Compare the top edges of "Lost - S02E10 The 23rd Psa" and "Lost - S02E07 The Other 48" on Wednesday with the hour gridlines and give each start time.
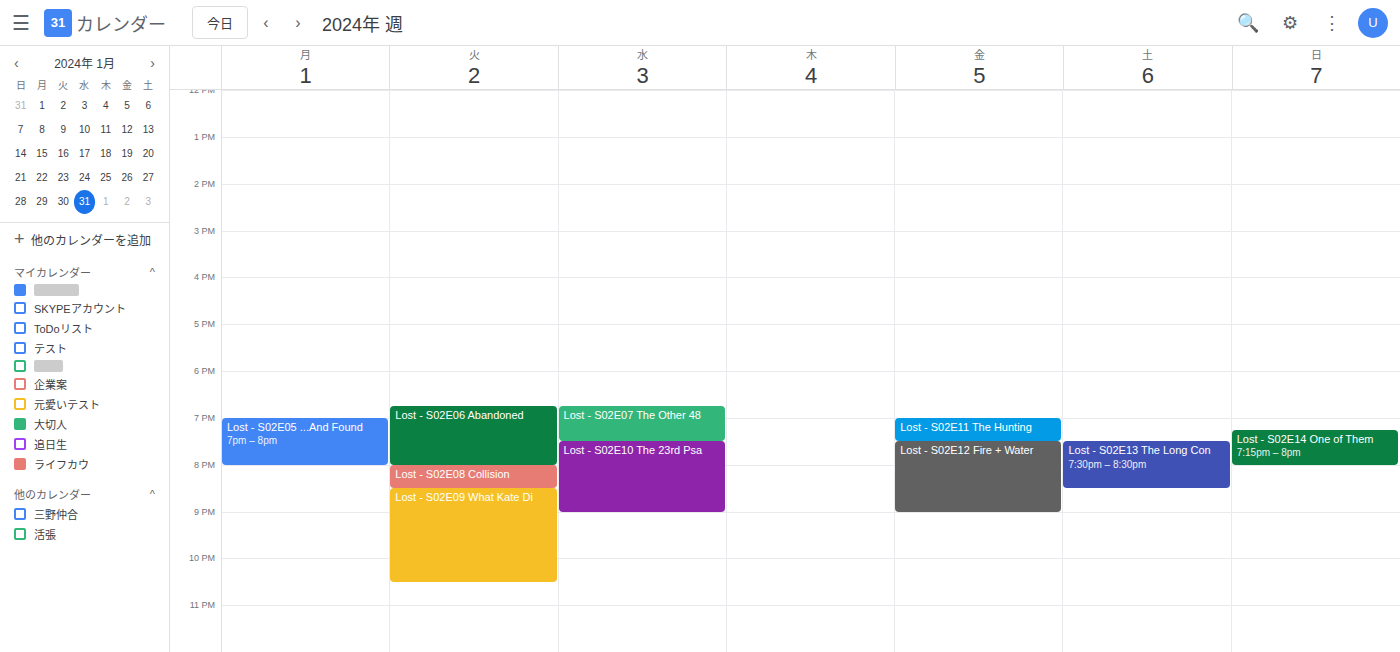
"Lost - S02E10 The 23rd Psa": 7:30 PM, halfway between the 7 PM and 8 PM lines. "Lost - S02E07 The Other 48": 6:45 PM, neither: three quarters of the way from the 6 PM line to the 7 PM line.